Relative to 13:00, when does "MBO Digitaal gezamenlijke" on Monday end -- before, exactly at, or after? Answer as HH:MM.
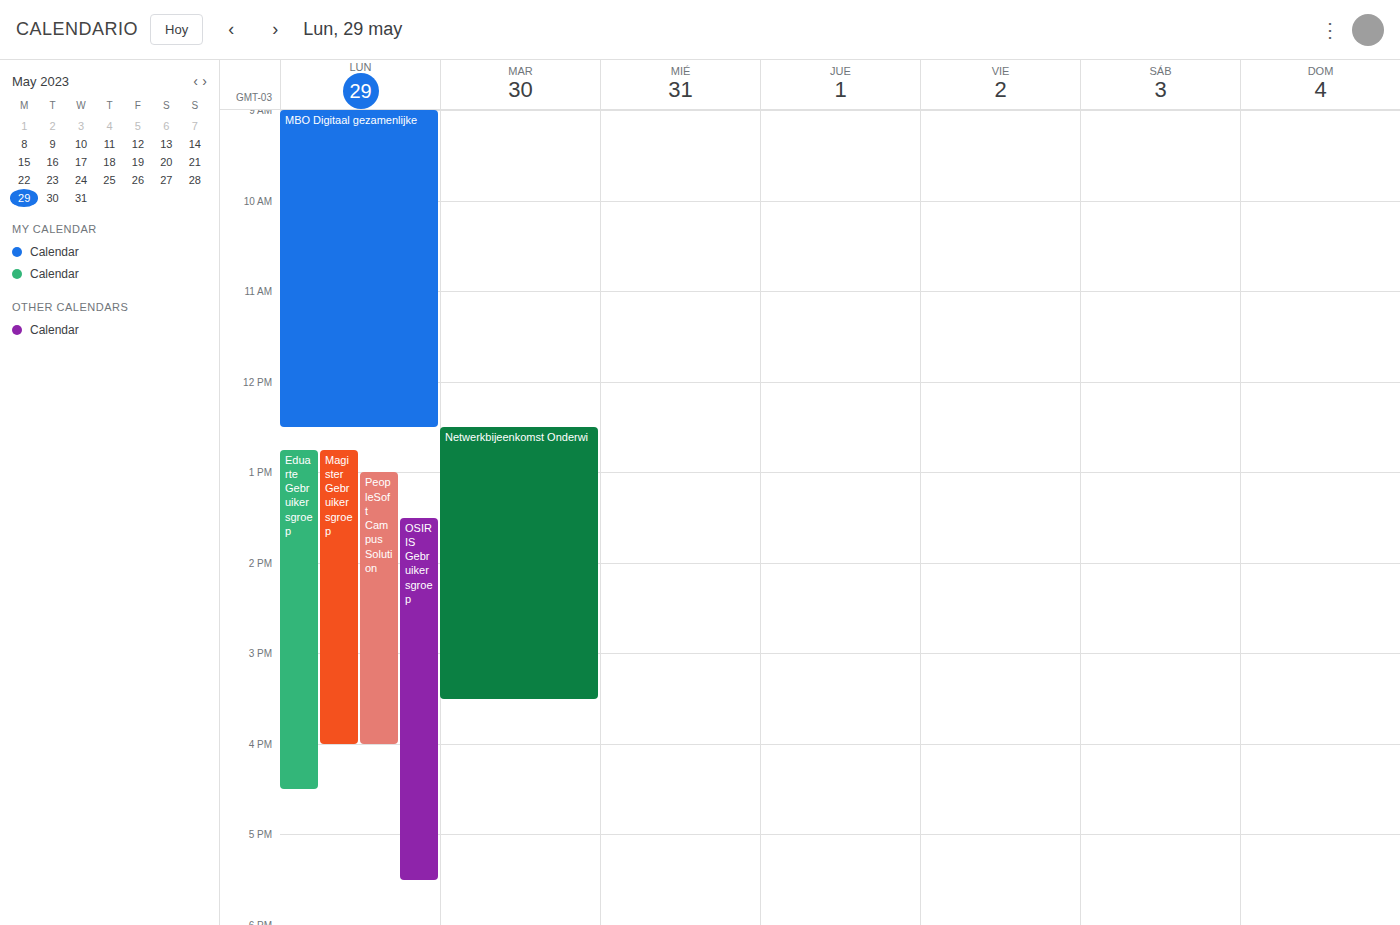
12:30 -- before 13:00, 30 minutes above the 13:00 line.